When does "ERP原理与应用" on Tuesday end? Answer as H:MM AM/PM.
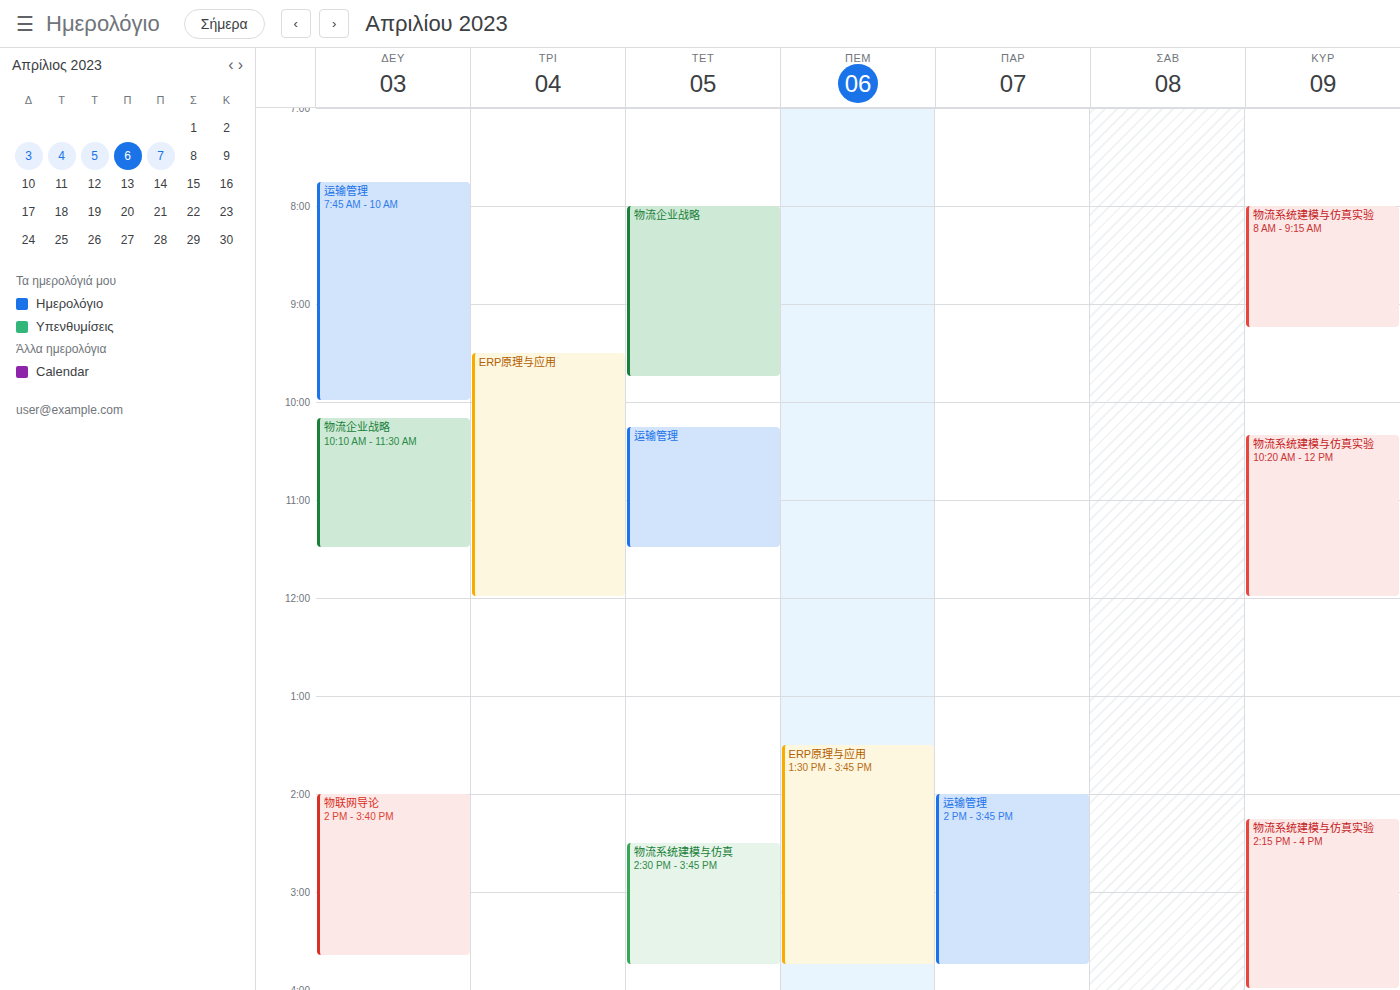
12:00 PM